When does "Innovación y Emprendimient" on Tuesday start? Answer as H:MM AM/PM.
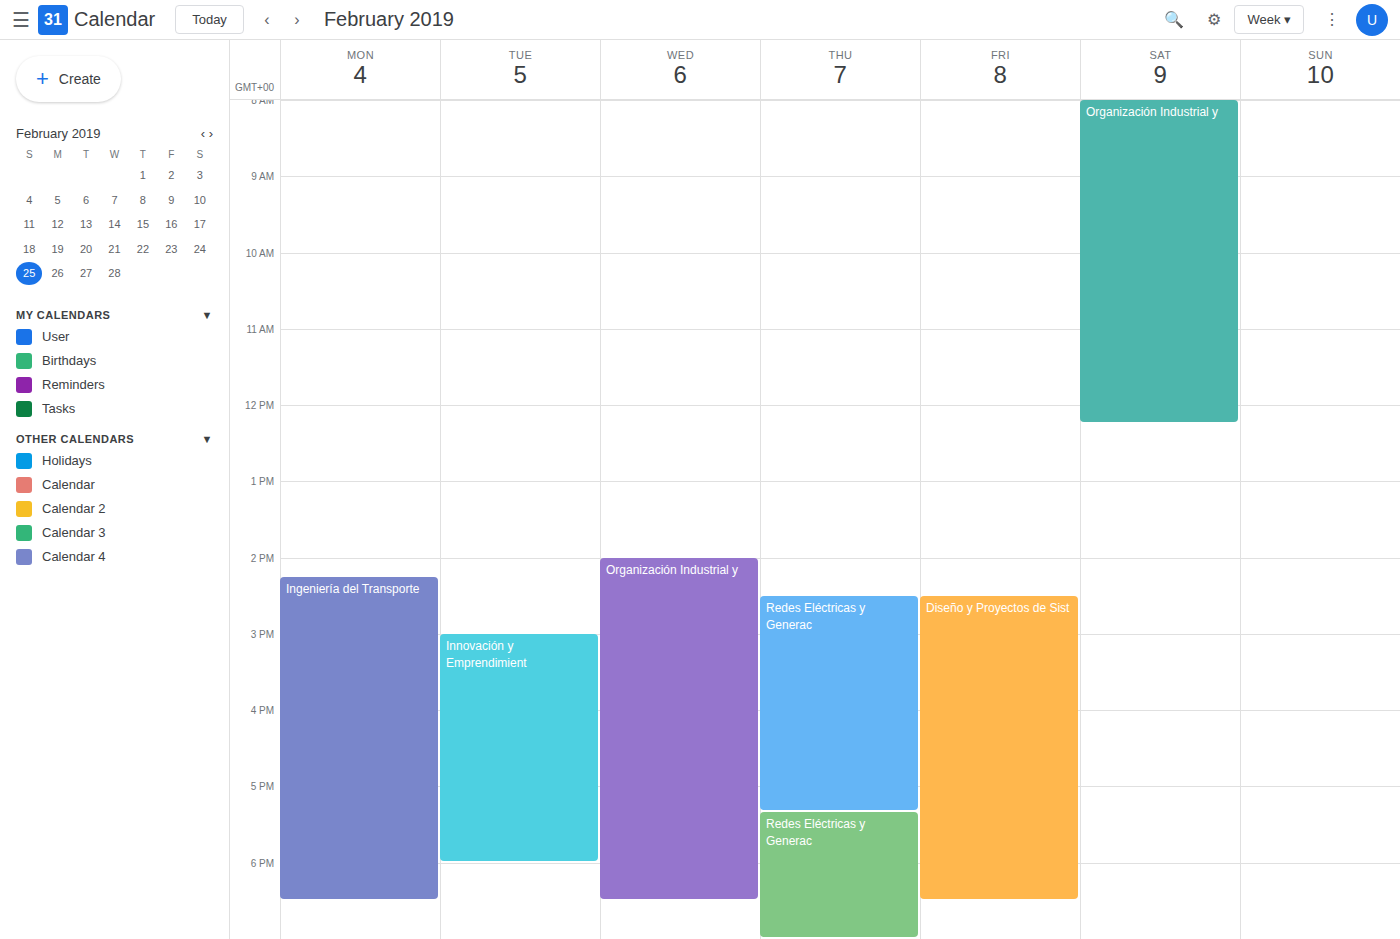
3:00 PM